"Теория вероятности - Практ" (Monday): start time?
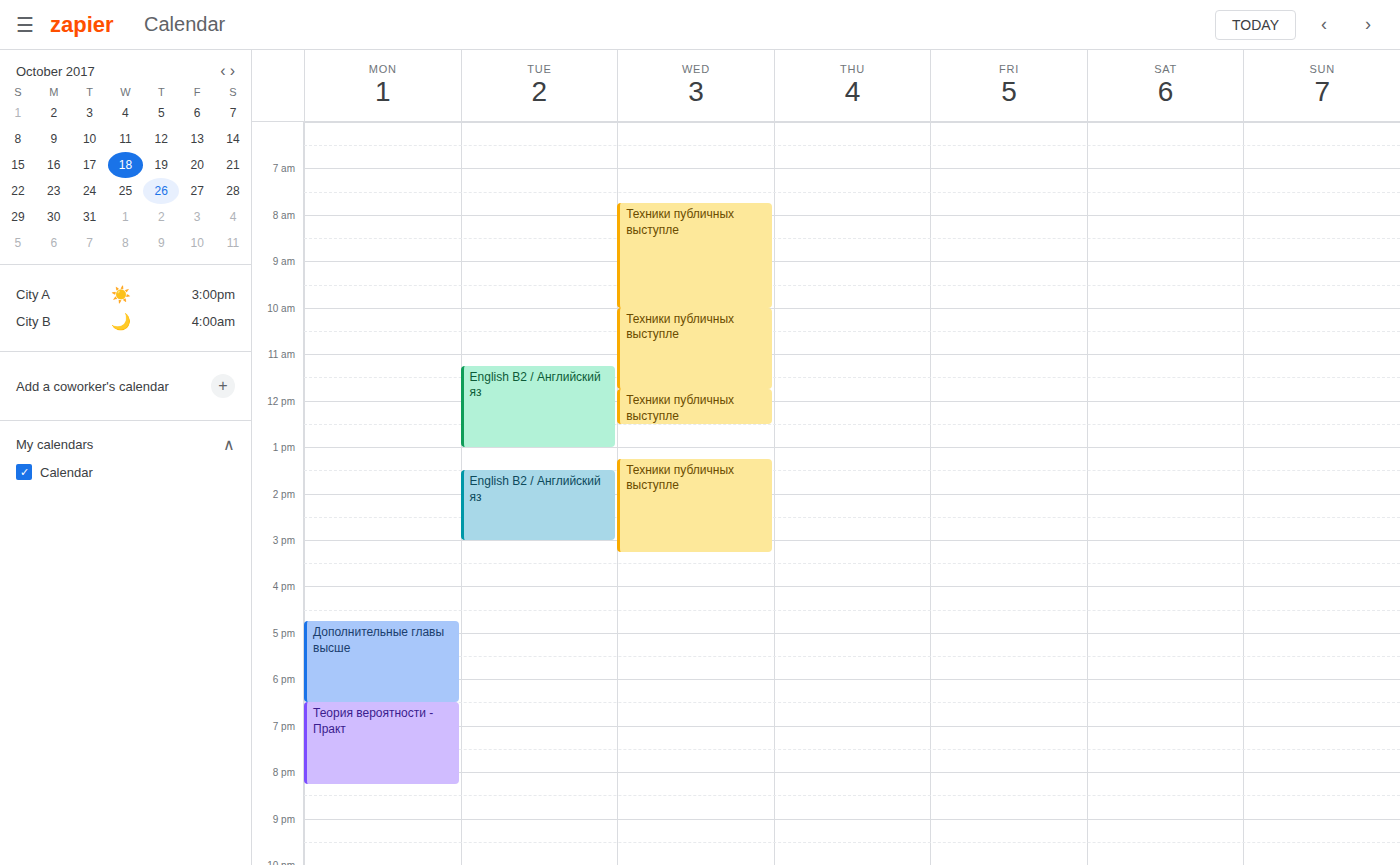
6:30 PM